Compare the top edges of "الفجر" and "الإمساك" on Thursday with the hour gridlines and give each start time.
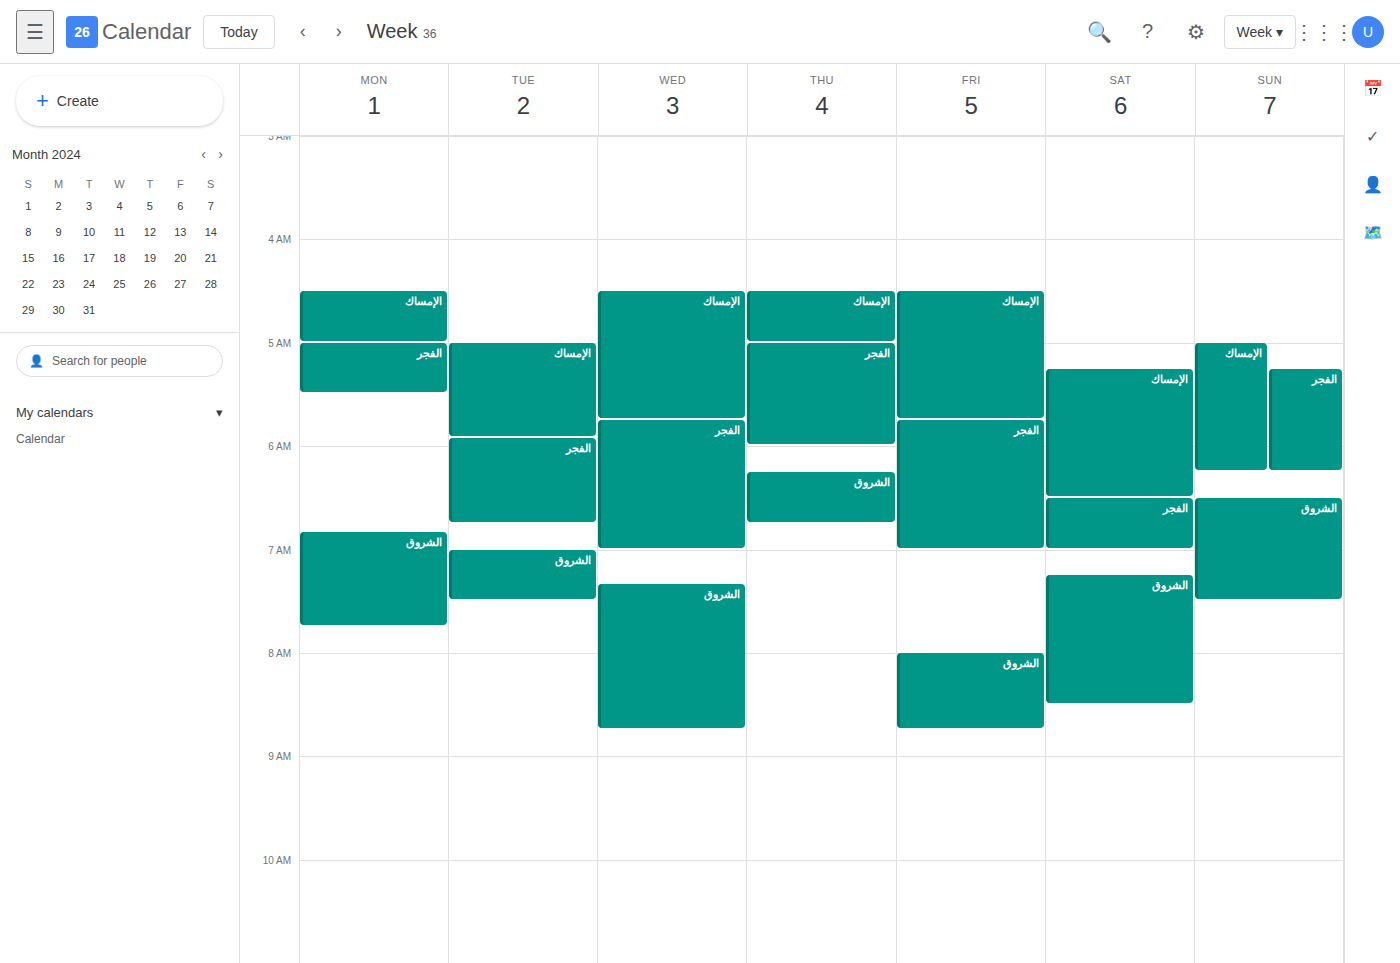
"الفجر": 5:00 AM, exactly on the 5 AM line. "الإمساك": 4:30 AM, halfway between the 4 AM and 5 AM lines.